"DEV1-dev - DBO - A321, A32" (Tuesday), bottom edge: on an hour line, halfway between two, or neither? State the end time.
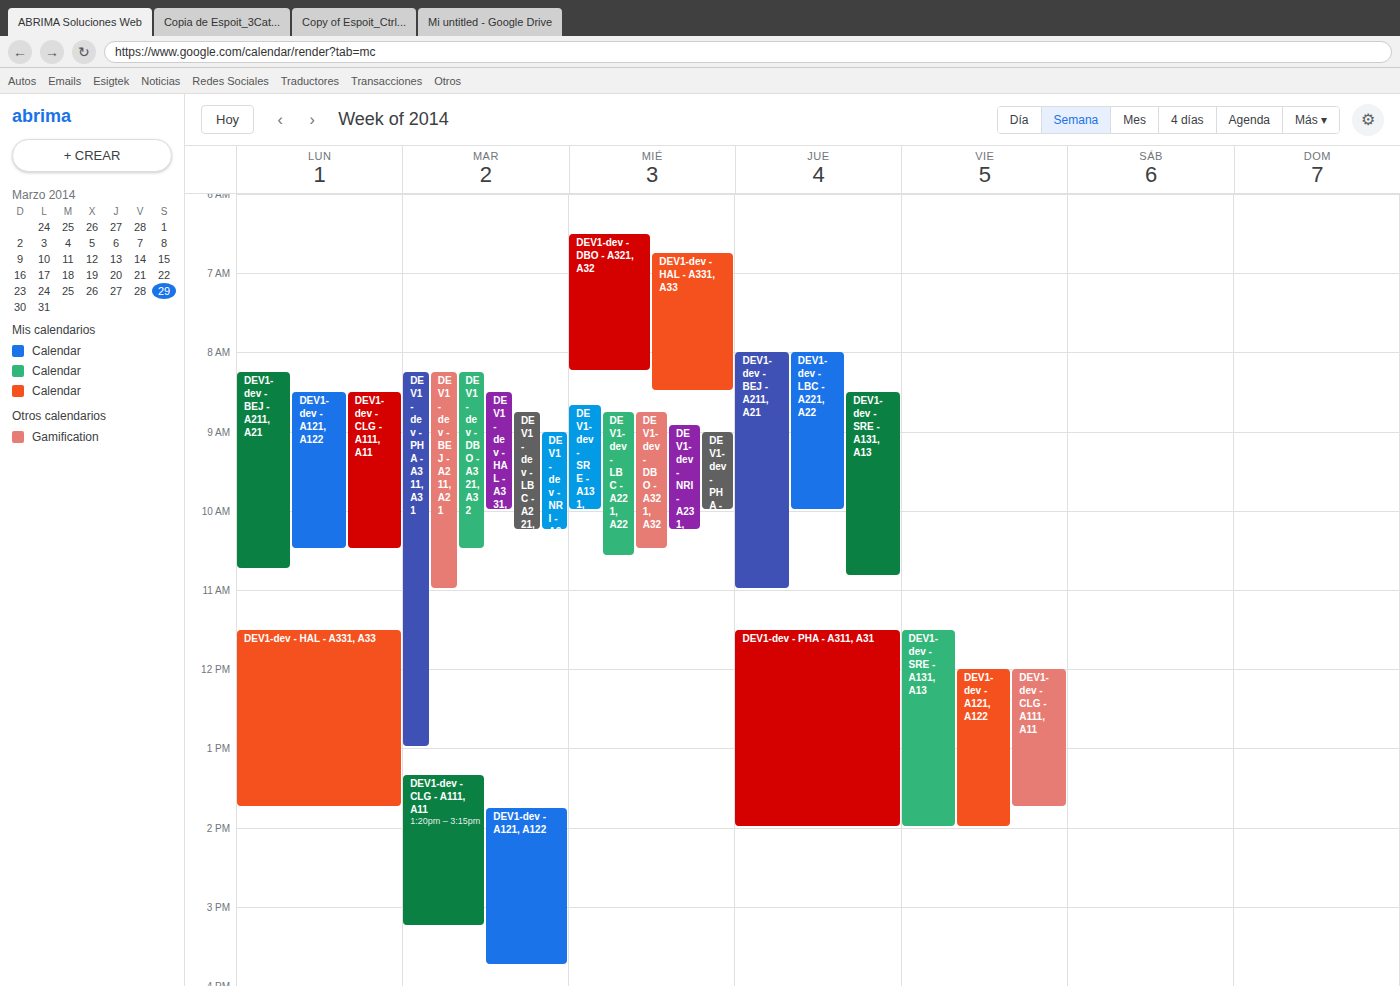
10:30 AM -- halfway between the 10 AM and 11 AM lines.